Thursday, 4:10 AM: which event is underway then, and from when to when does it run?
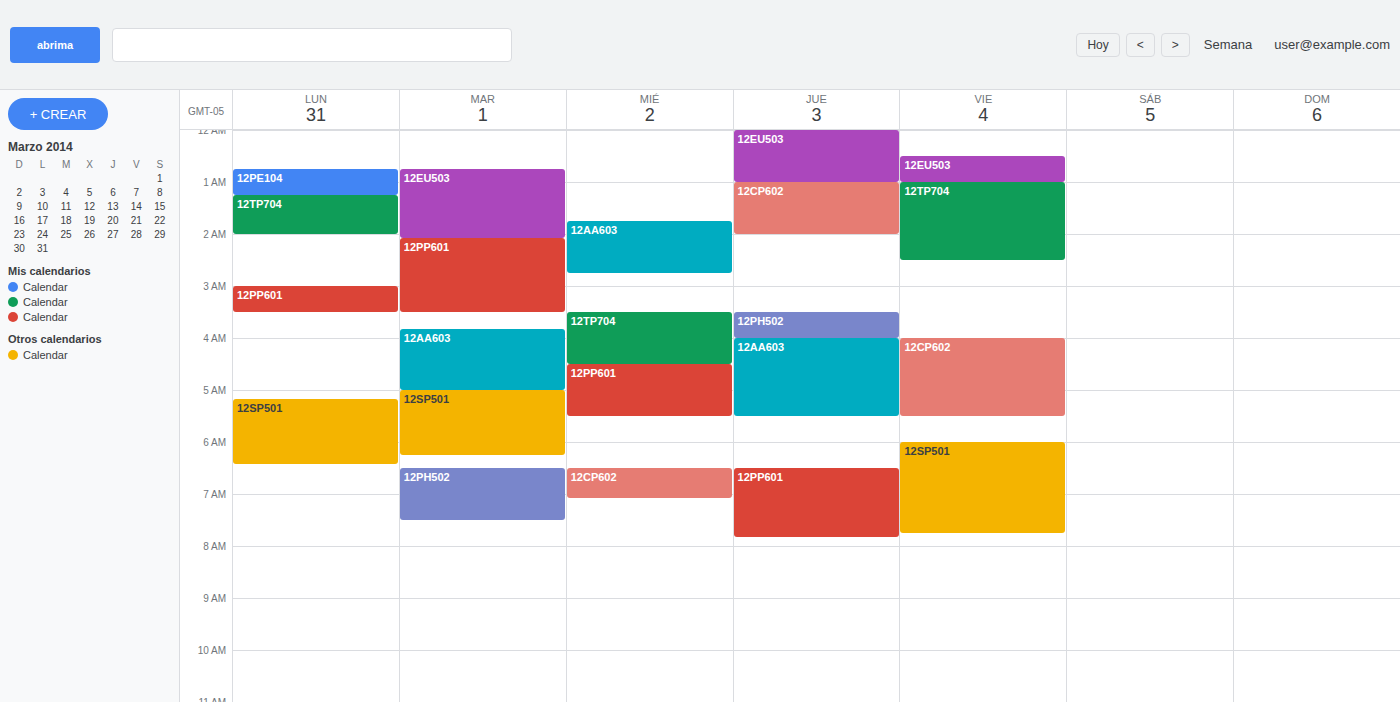
"12AA603", 4:00 AM to 5:30 AM